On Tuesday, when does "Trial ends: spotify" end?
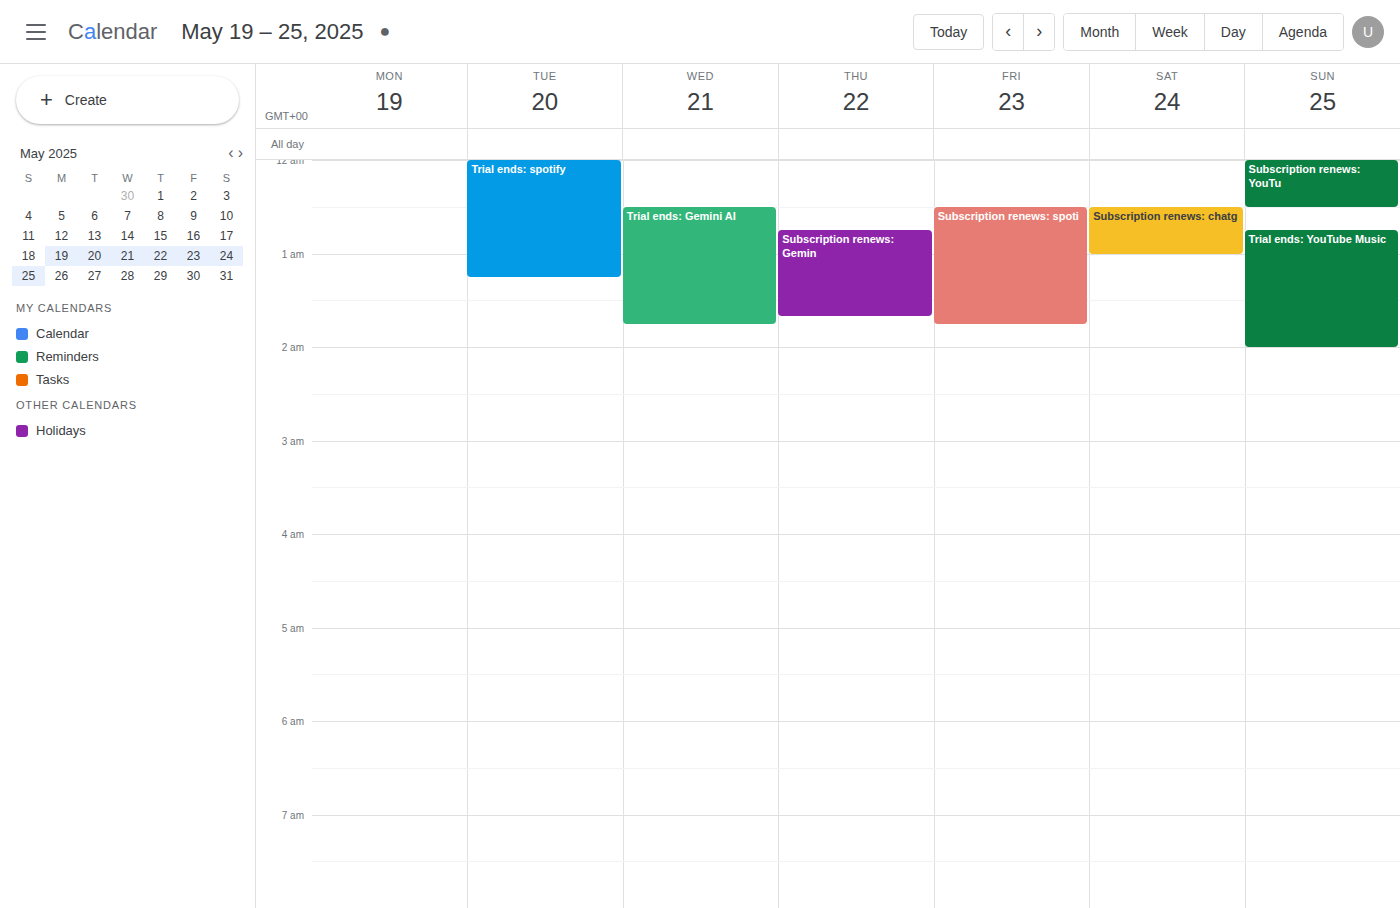
1:15 AM